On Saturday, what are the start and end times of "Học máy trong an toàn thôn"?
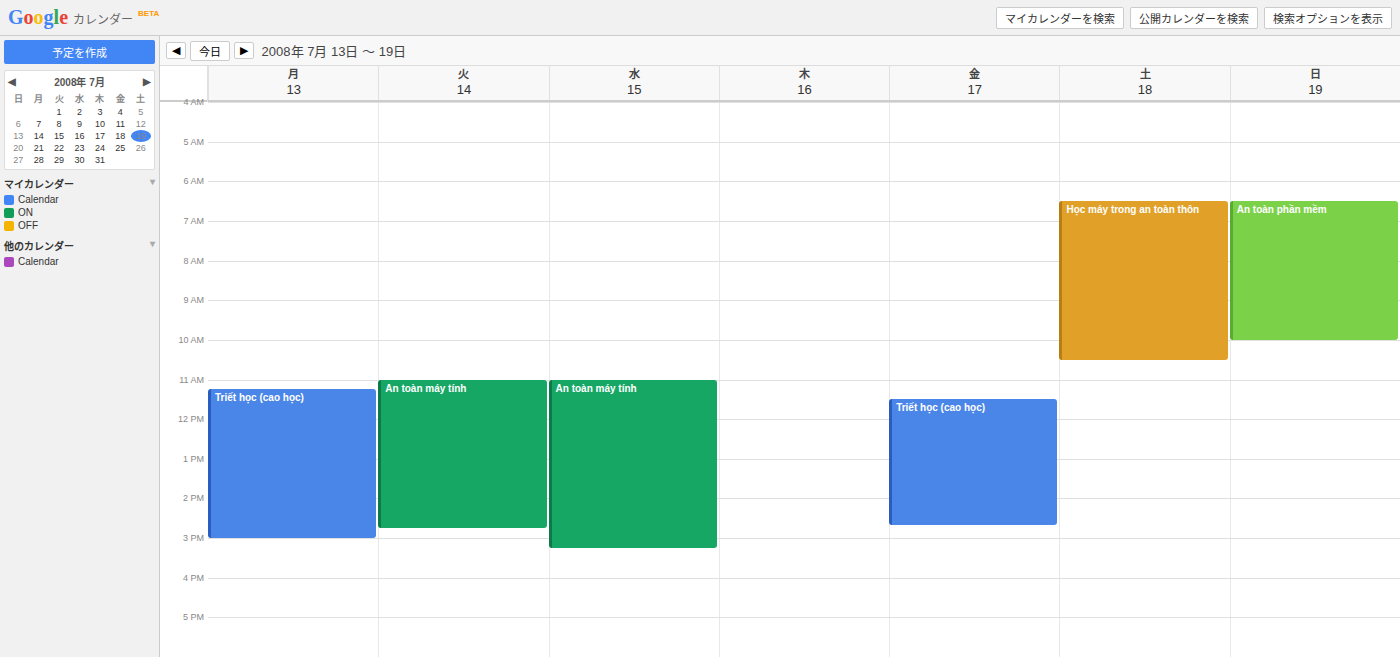
6:30 AM to 10:30 AM